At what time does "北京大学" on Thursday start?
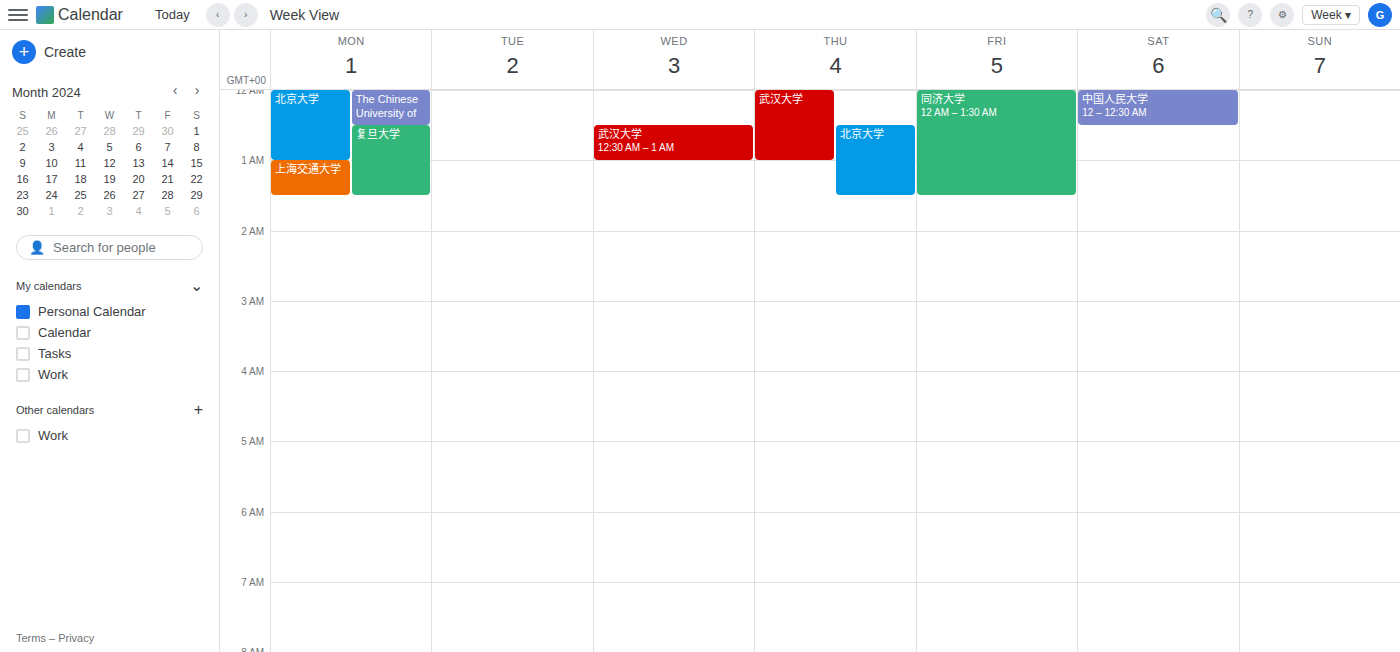
12:30 AM